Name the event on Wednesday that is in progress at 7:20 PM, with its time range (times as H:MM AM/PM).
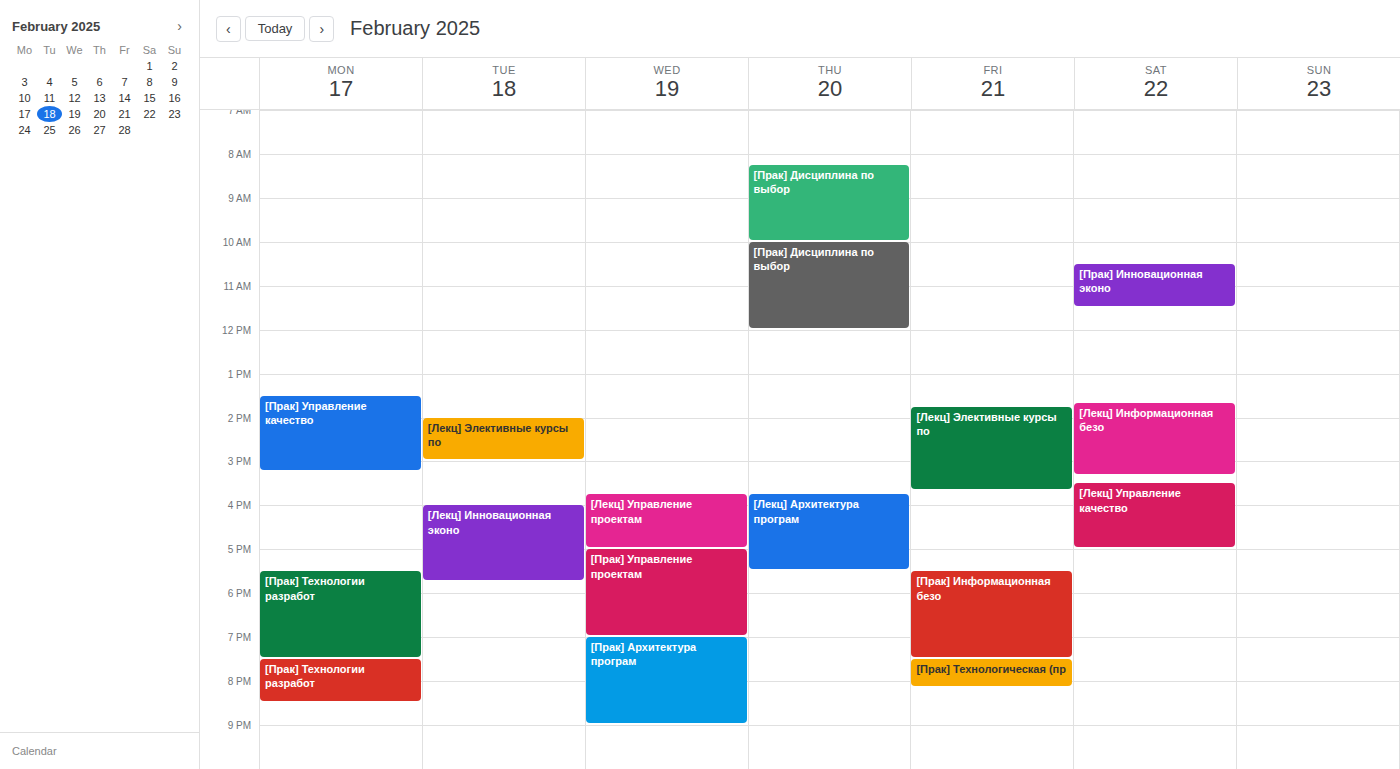
"[Прак] Архитектура програм", 7:00 PM to 9:00 PM